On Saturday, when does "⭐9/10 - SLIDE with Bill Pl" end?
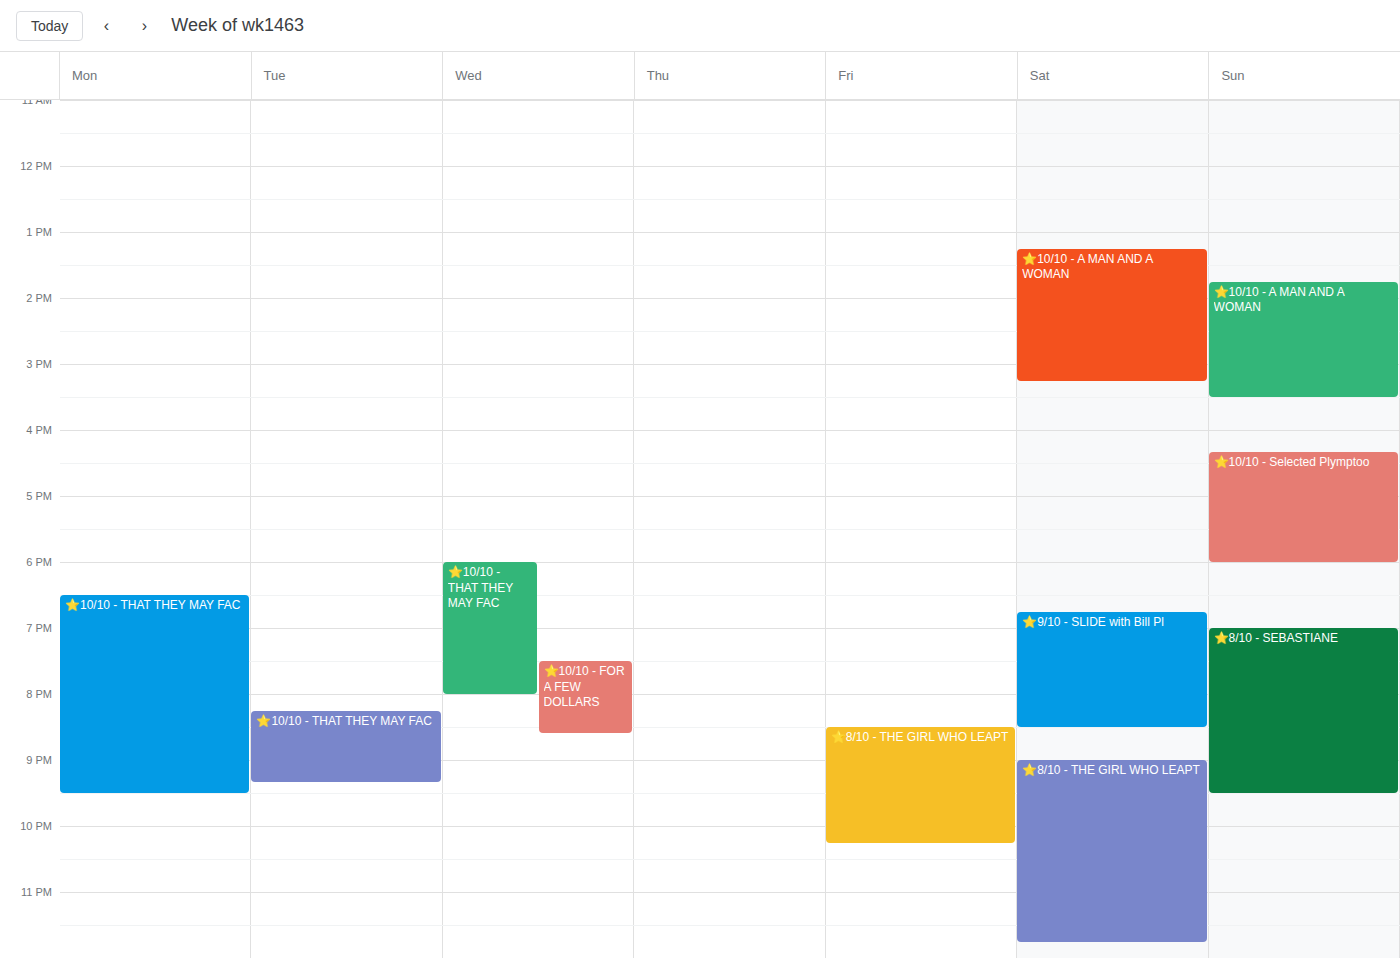
8:30 PM